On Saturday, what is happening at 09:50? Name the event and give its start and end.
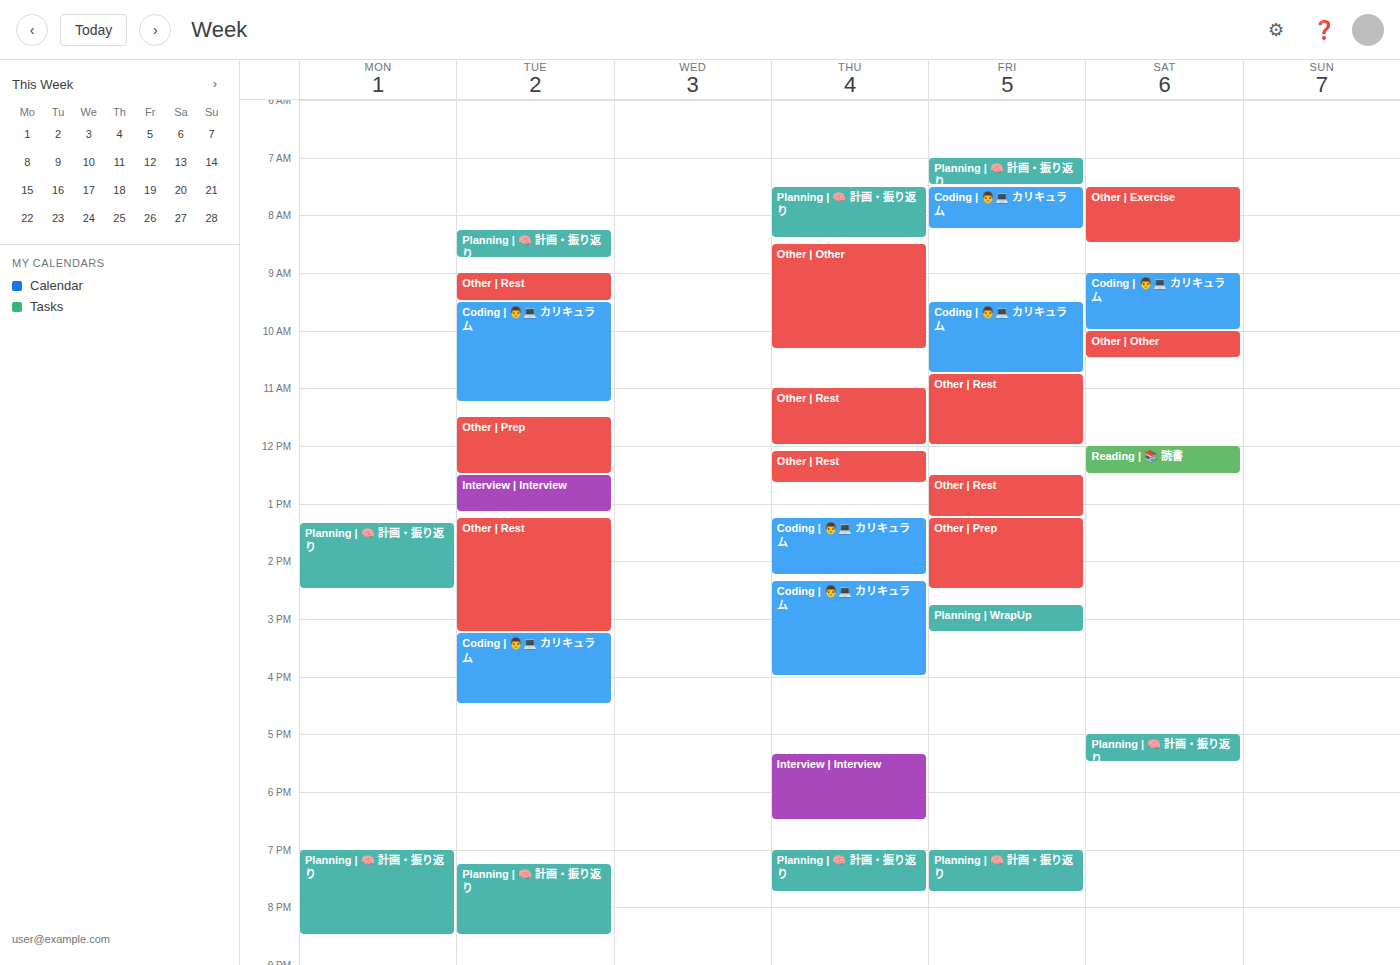
"Coding | 👨💻 カリキュラム", 09:00 to 10:00